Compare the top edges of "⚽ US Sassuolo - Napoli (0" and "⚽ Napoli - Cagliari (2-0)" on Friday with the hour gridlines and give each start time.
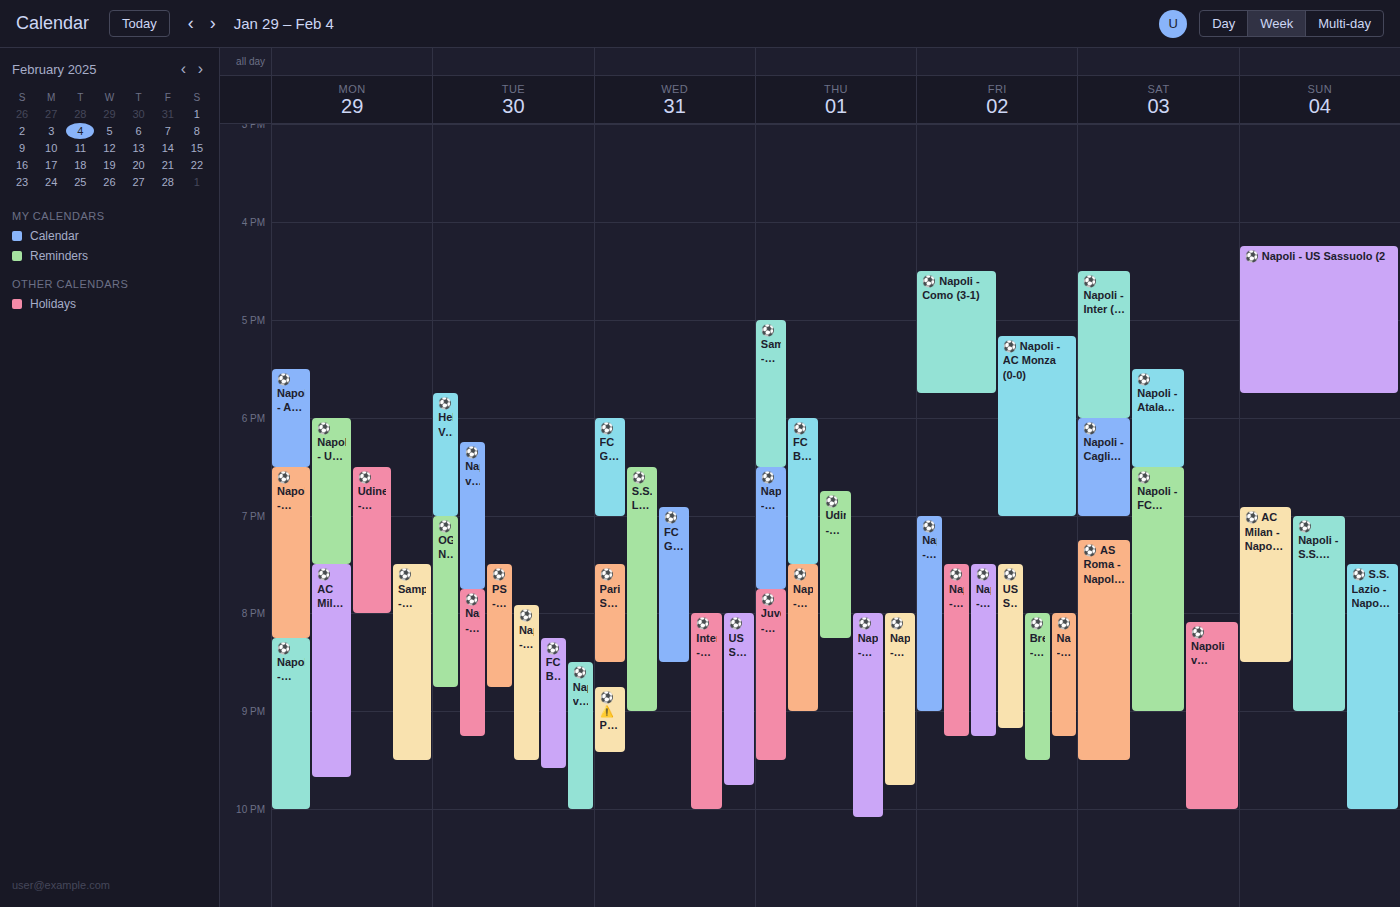
"⚽ US Sassuolo - Napoli (0": 7:30 PM, halfway between the 7 PM and 8 PM lines. "⚽ Napoli - Cagliari (2-0)": 7:00 PM, exactly on the 7 PM line.